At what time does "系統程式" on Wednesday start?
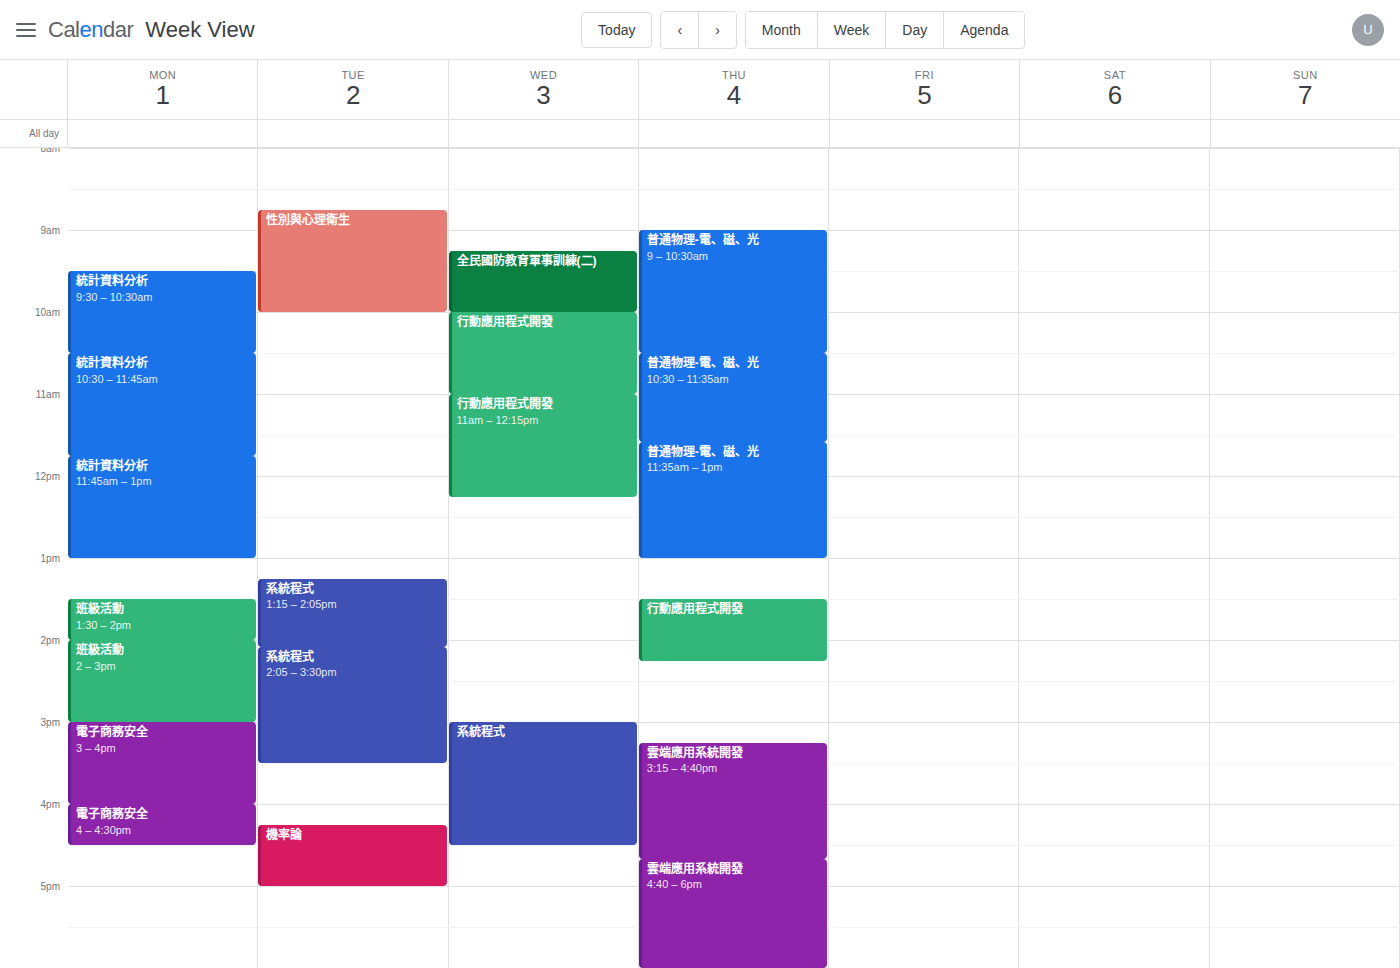
3:00 PM